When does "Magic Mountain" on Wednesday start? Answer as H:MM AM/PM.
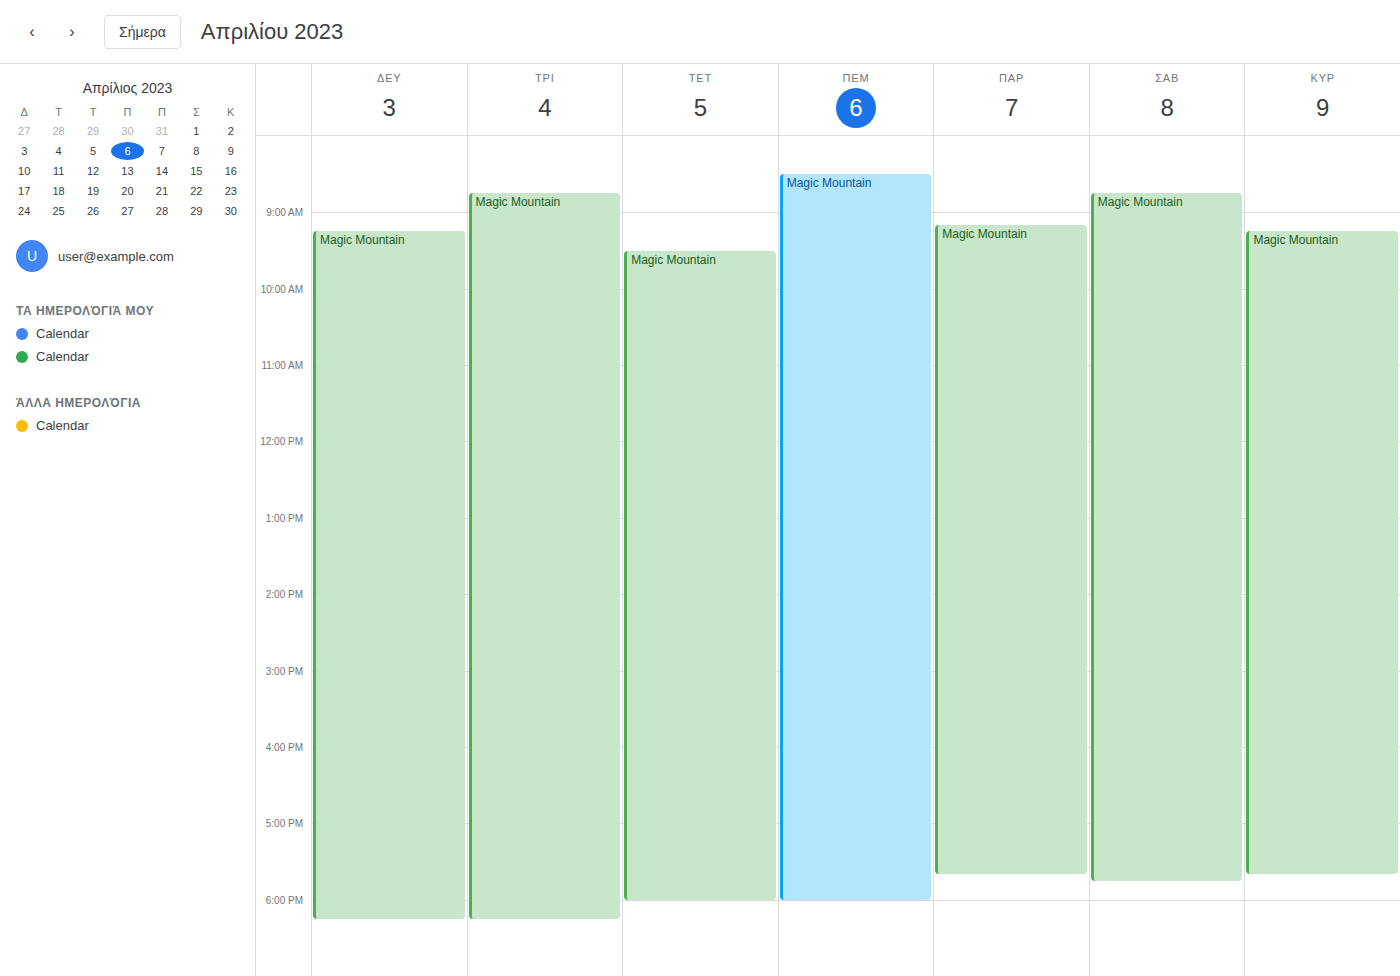
9:30 AM